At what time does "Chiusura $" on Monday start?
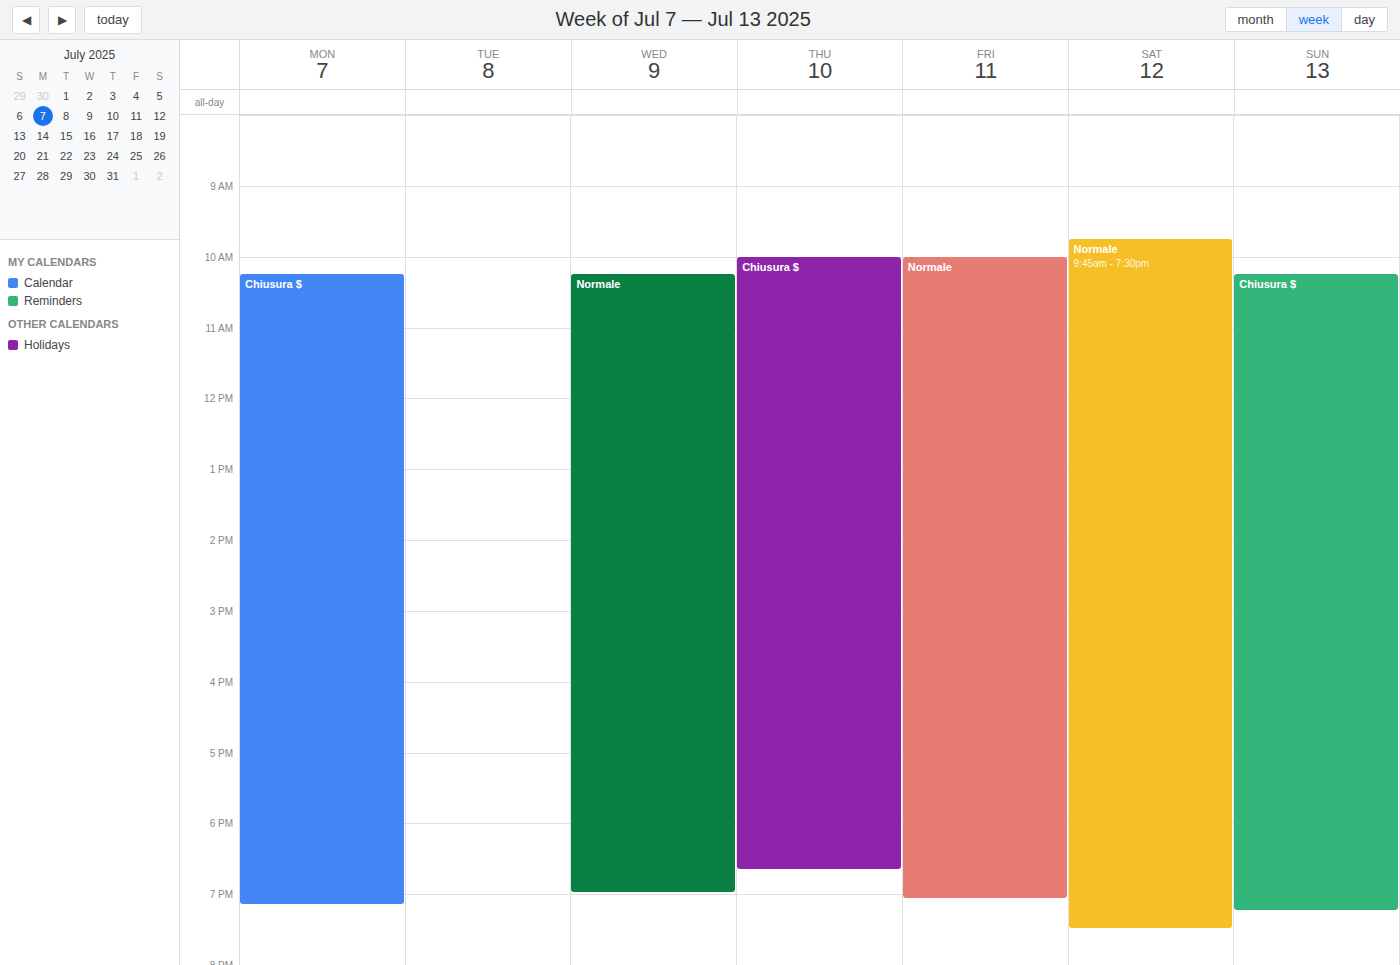
10:15 AM